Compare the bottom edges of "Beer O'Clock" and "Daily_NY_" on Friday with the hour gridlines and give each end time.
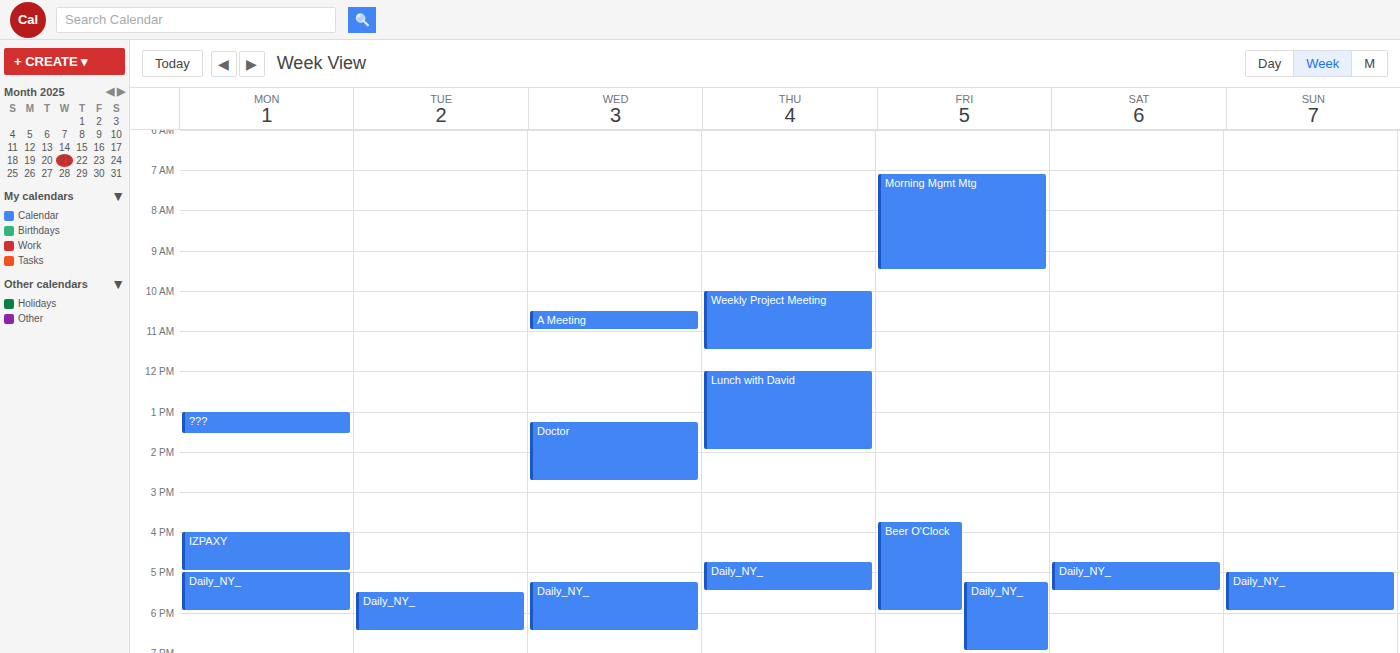
"Beer O'Clock": 6:00 PM, exactly on the 6 PM line. "Daily_NY_": 7:00 PM, exactly on the 7 PM line.